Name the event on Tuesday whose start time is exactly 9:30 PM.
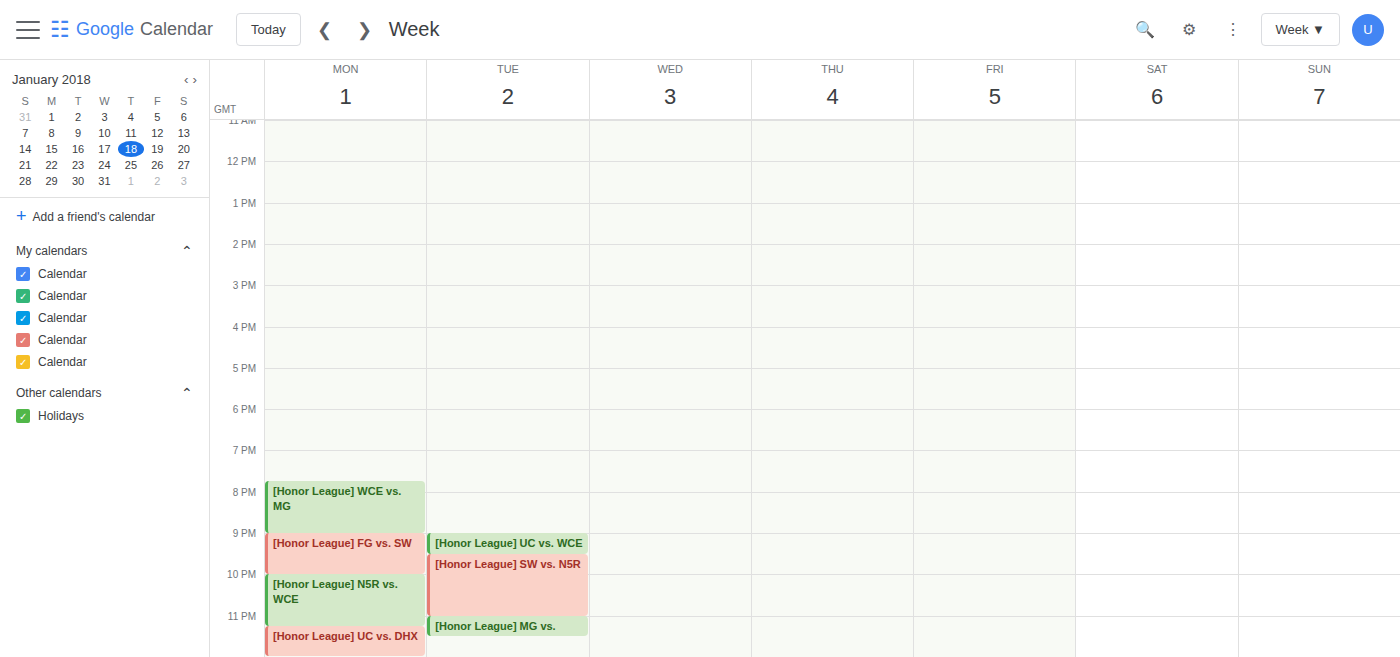
"[Honor League] SW vs. N5R"